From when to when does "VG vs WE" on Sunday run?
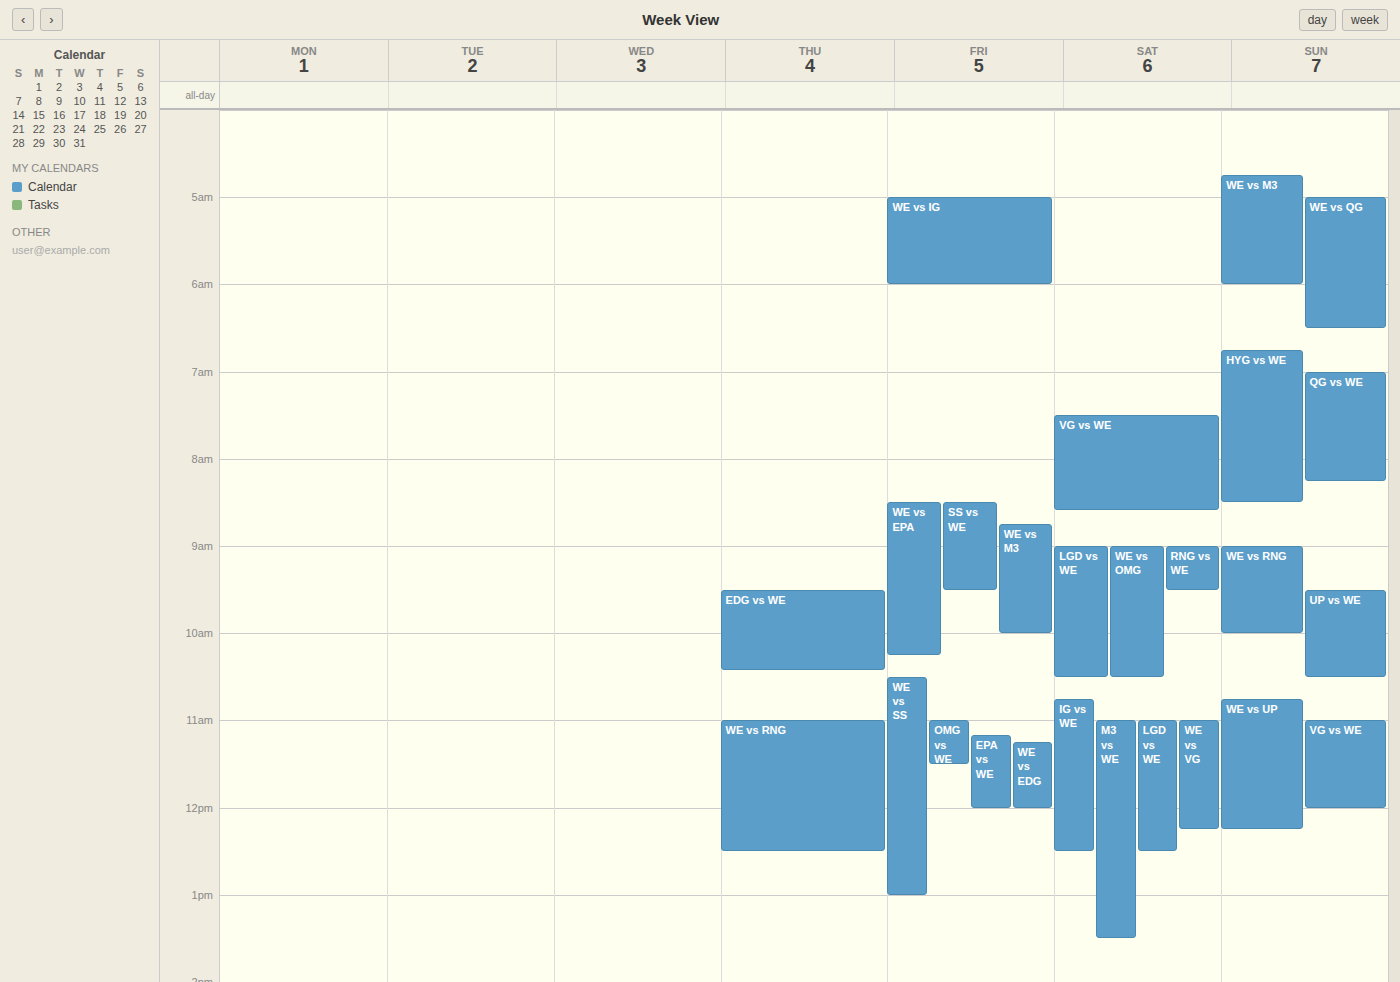
11:00 AM to 12:00 PM